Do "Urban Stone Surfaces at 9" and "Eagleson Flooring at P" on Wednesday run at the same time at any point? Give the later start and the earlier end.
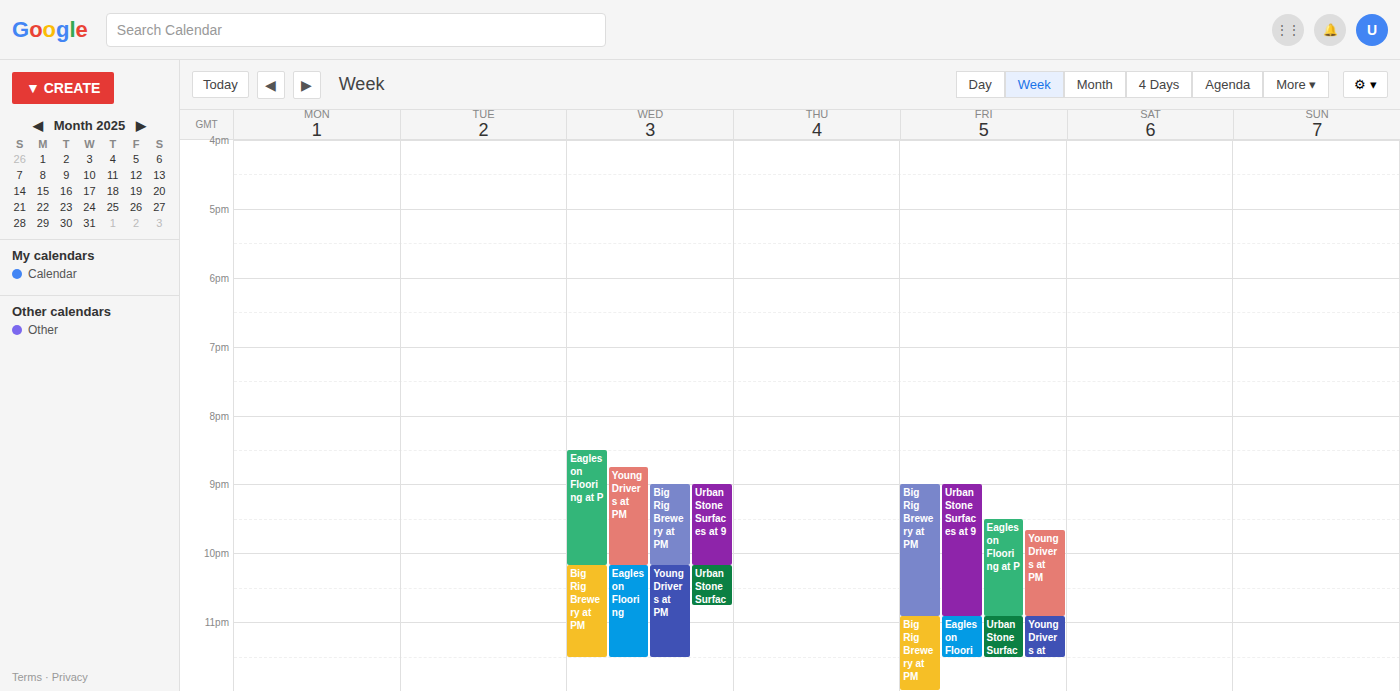
"Urban Stone Surfaces at 9" starts at 9:00 PM, before "Eagleson Flooring at P" ends at 10:10 PM -- they overlap.